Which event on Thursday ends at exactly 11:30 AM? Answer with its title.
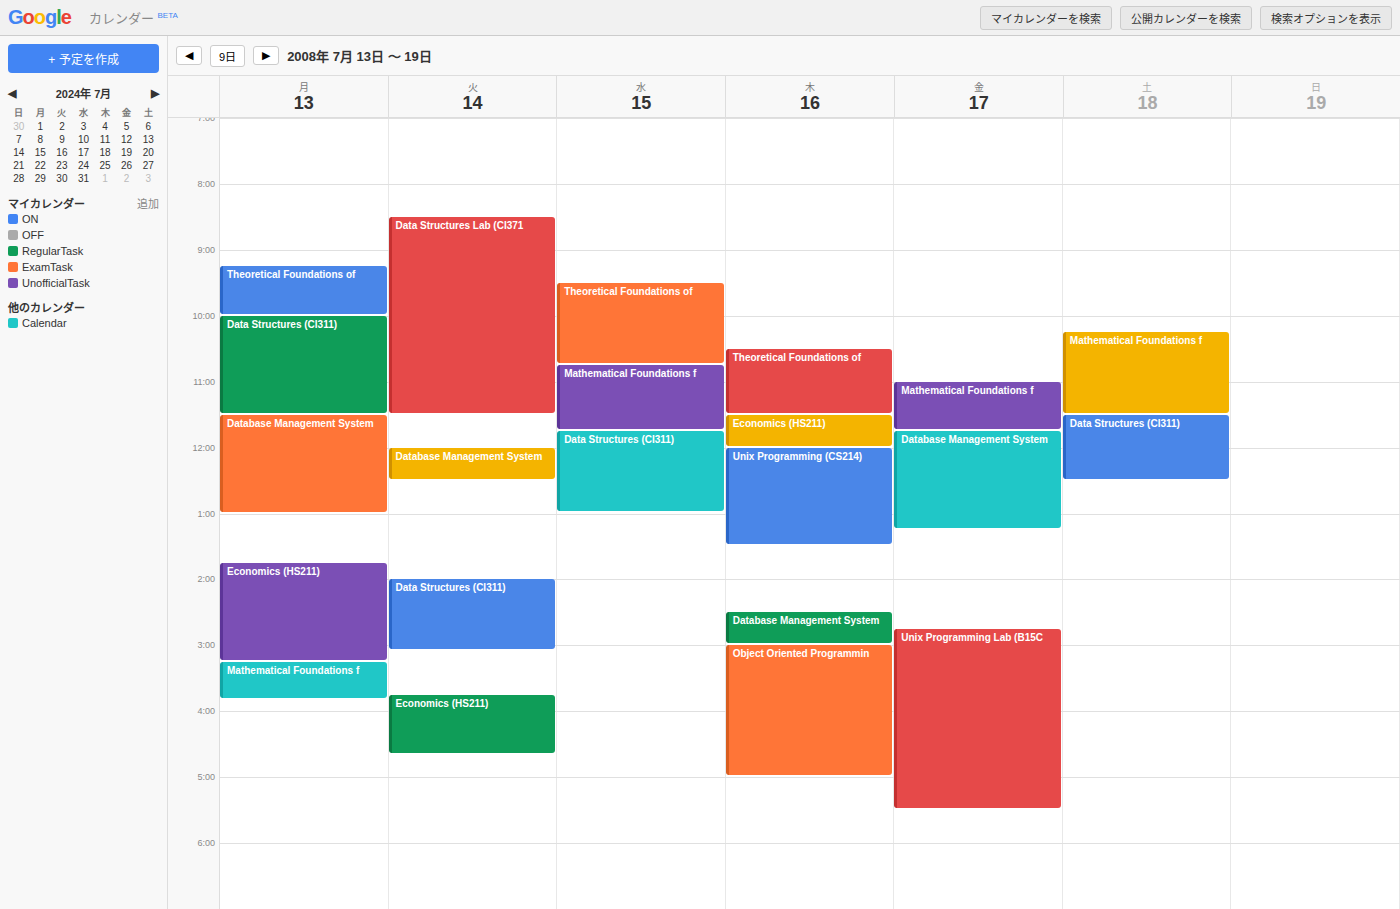
"Theoretical Foundations of"